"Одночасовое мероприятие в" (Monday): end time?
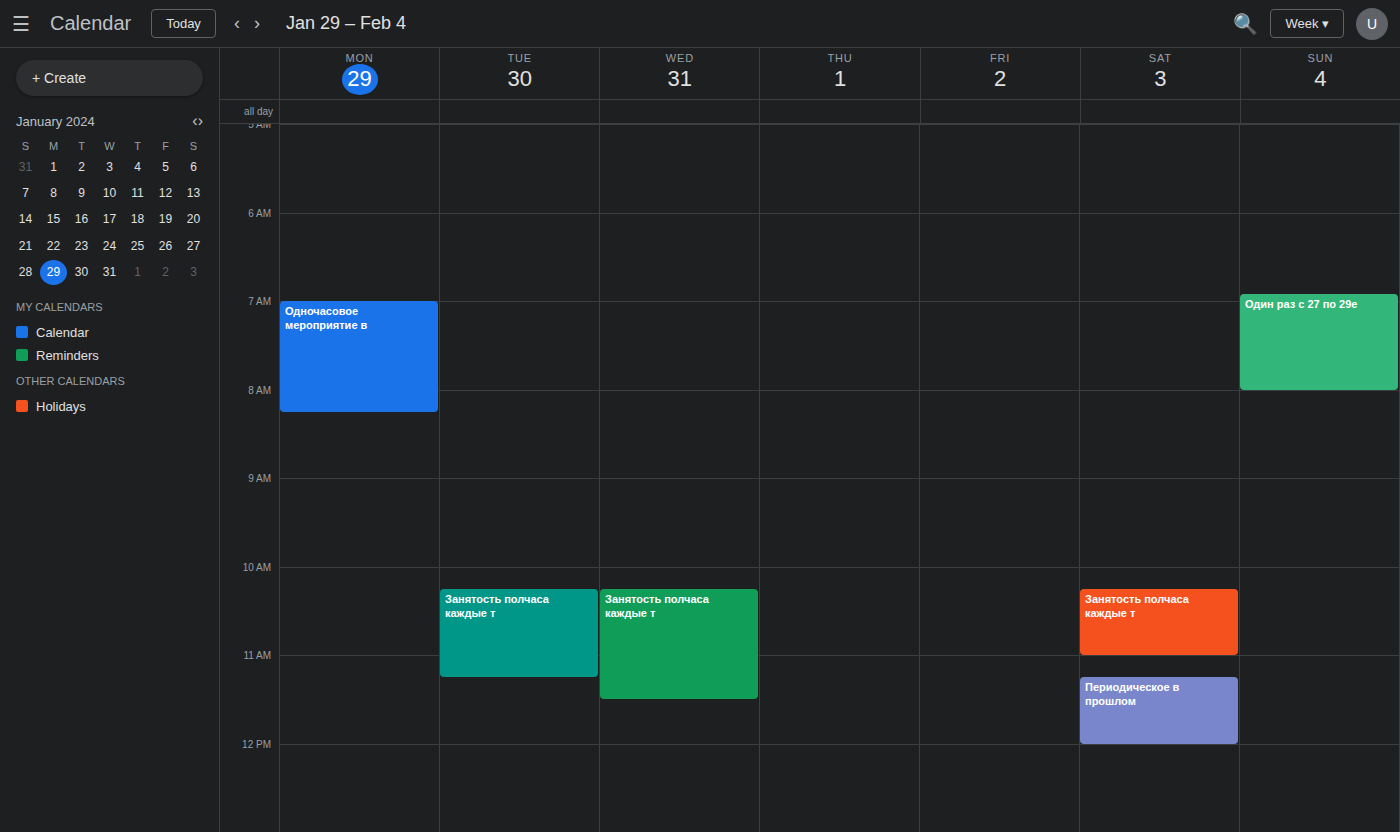
8:15 AM